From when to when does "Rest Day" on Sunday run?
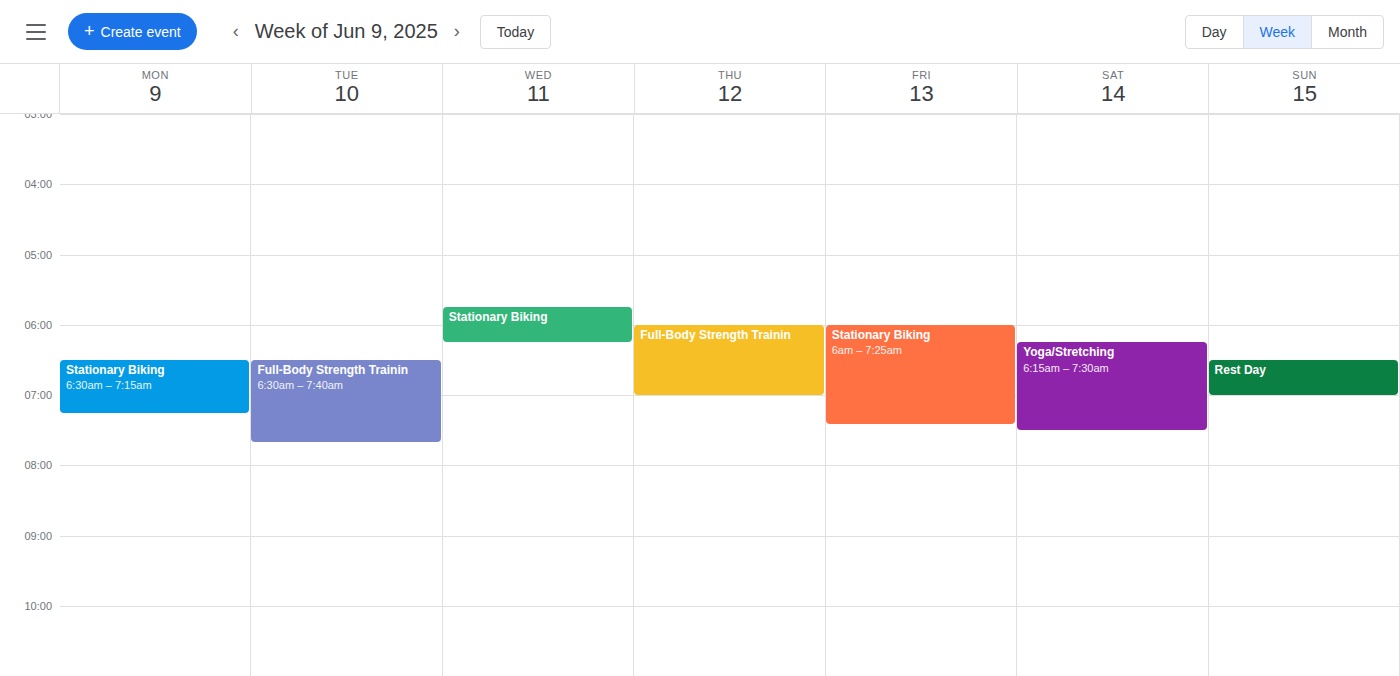
6:30 AM to 7:00 AM